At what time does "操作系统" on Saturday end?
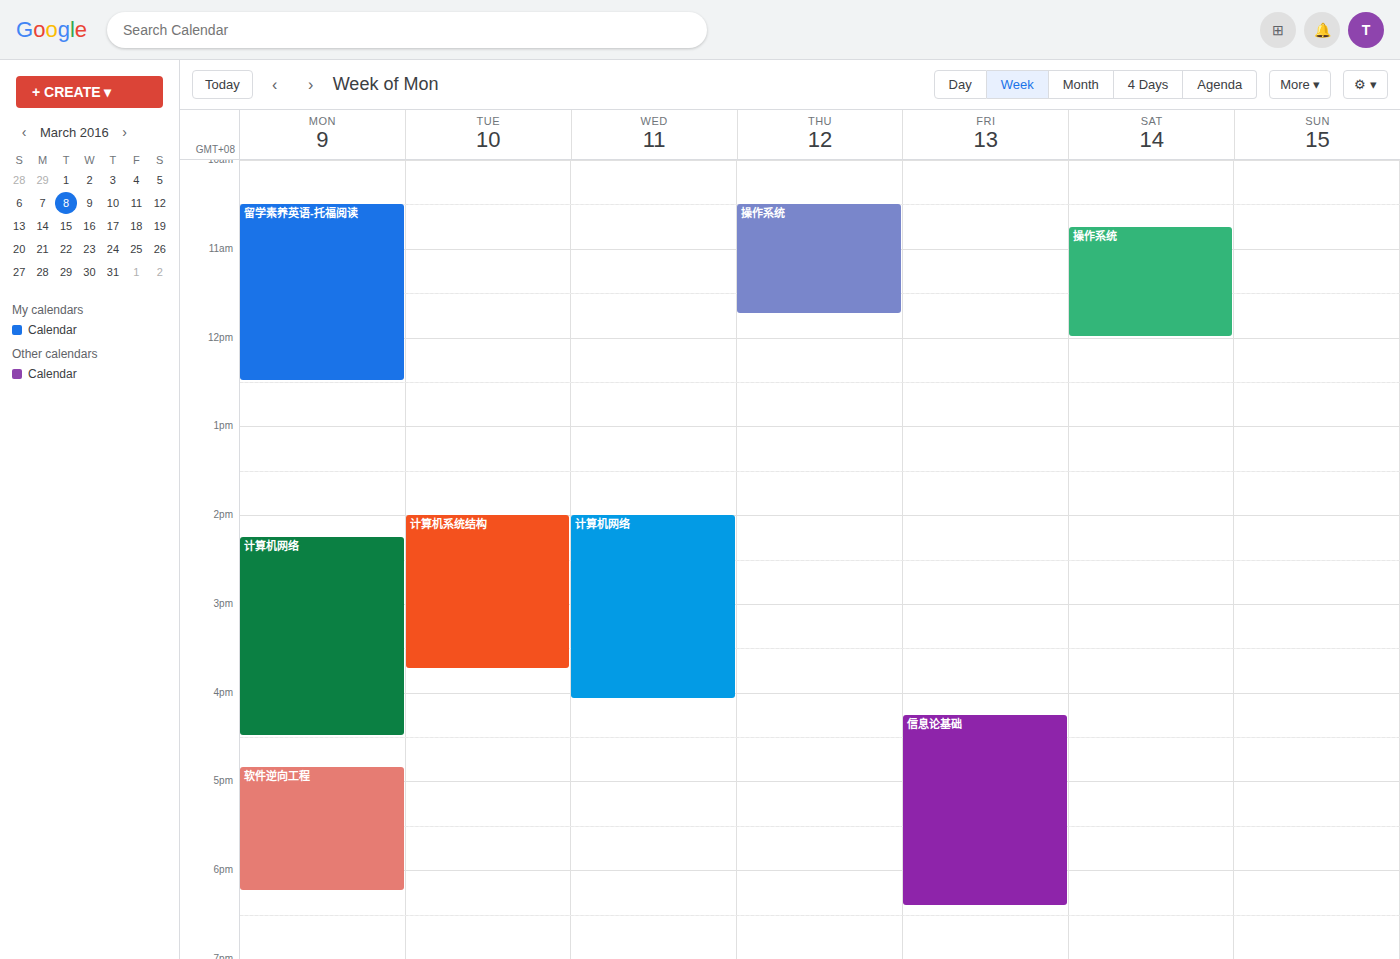
12:00 PM